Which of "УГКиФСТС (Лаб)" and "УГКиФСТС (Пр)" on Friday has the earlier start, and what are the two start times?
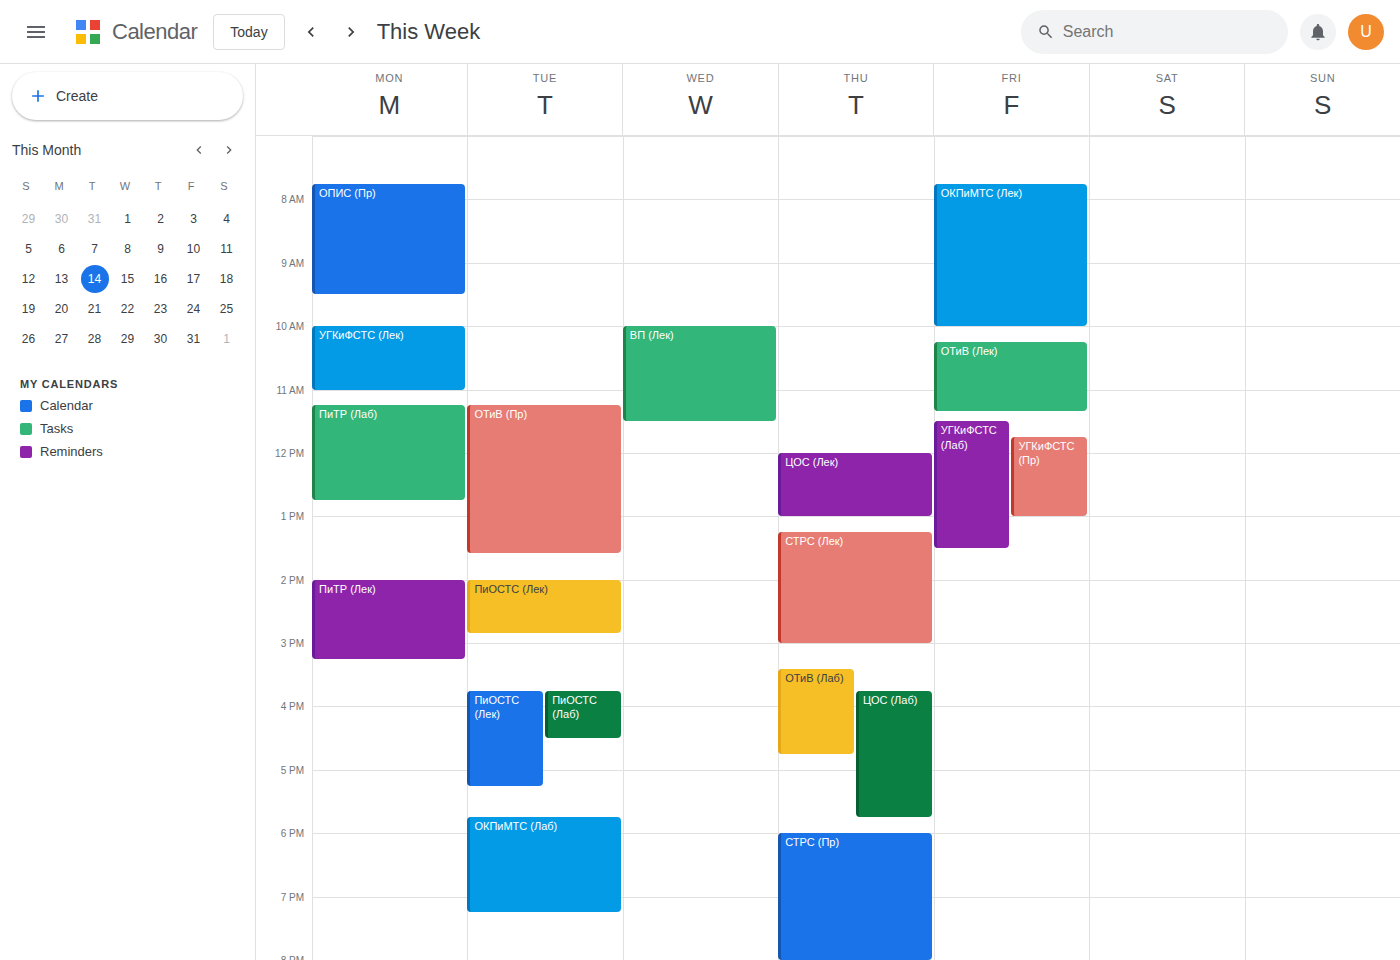
"УГКиФСТС (Лаб)" 11:30 AM; "УГКиФСТС (Пр)" 11:45 AM.